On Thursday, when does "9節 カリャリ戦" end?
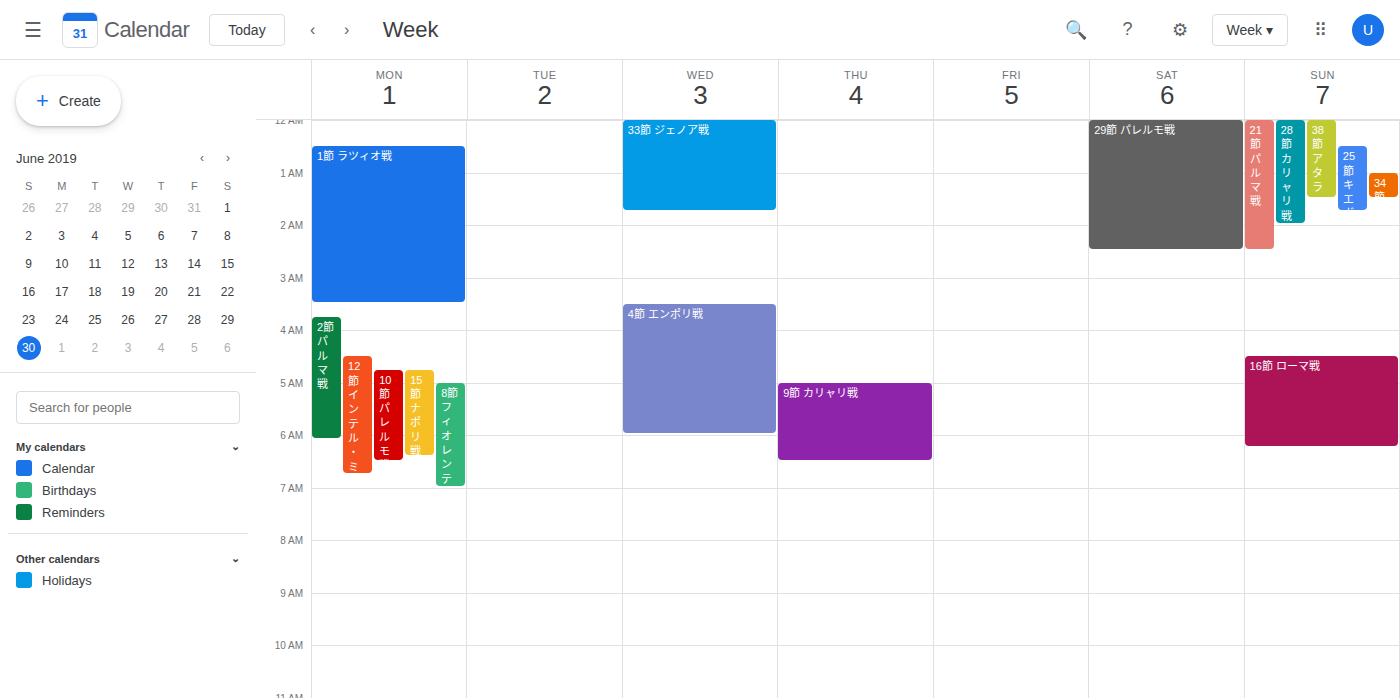
6:30 AM